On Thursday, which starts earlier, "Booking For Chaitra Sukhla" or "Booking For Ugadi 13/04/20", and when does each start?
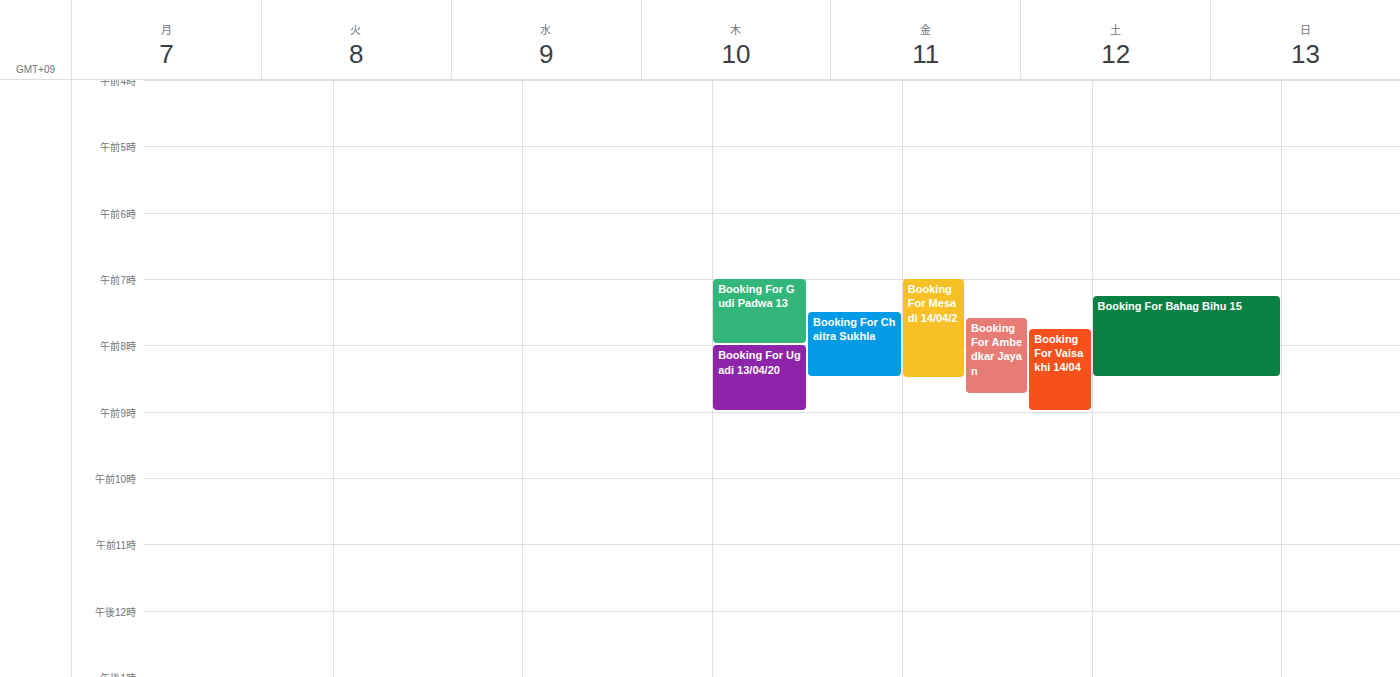
"Booking For Chaitra Sukhla" 07:30; "Booking For Ugadi 13/04/20" 08:00.